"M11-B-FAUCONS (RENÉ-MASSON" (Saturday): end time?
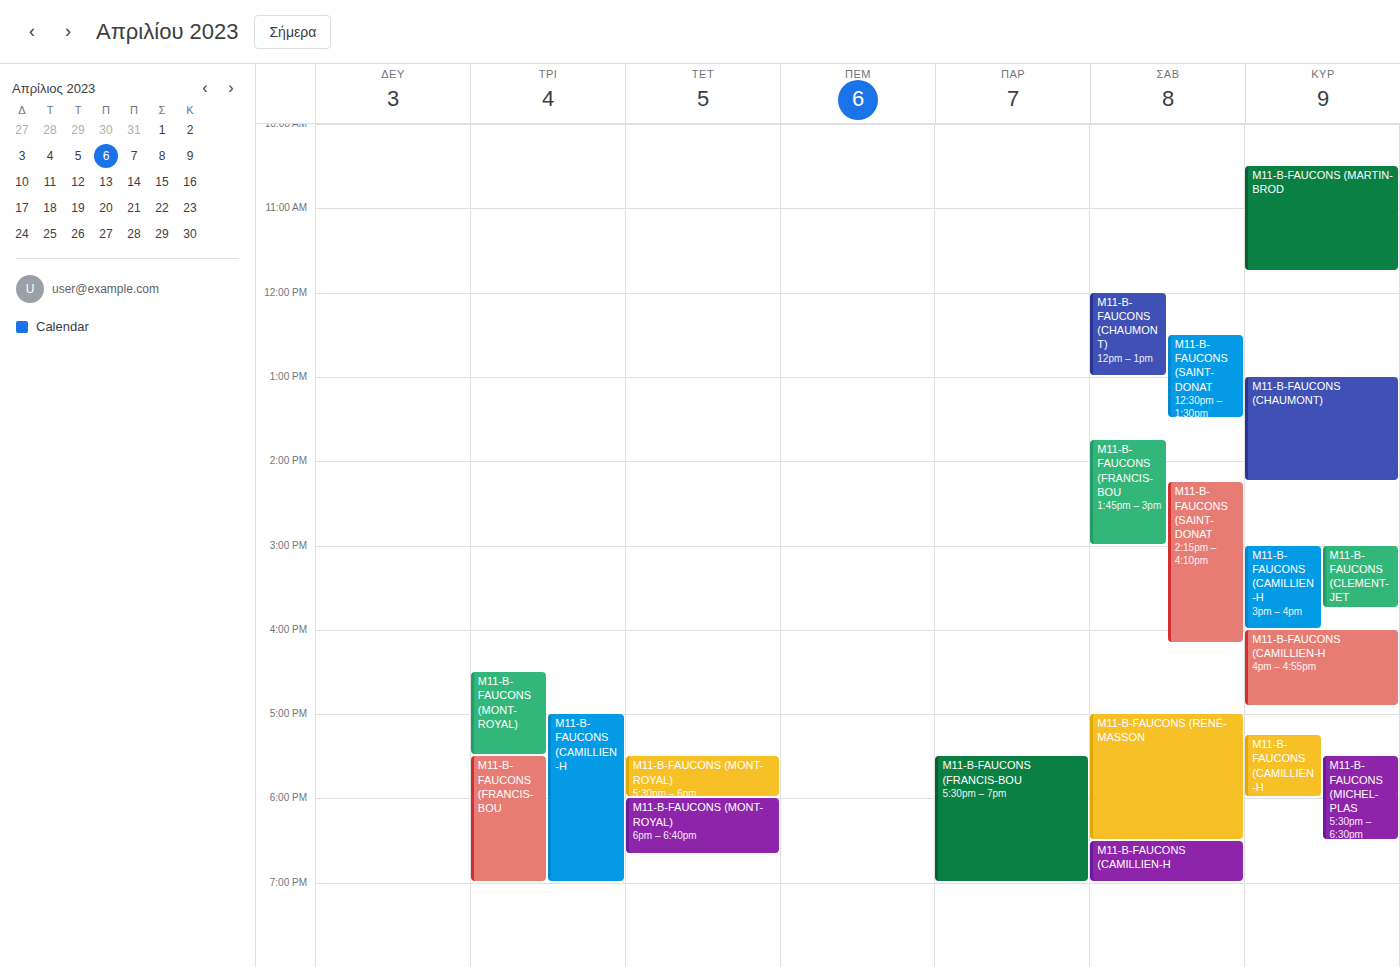
6:30 PM